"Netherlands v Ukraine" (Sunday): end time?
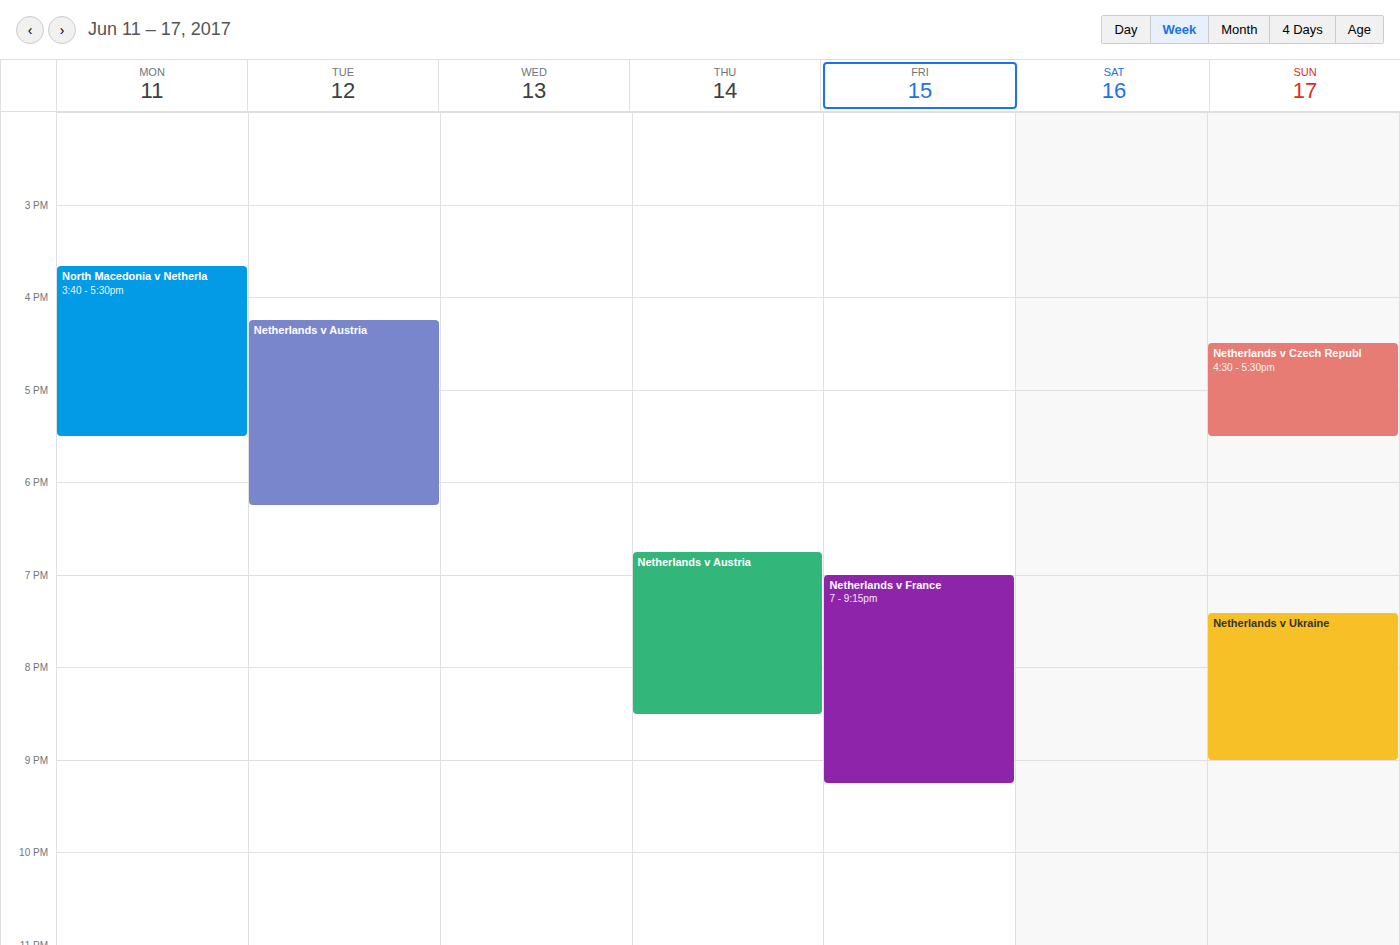
9:00 PM